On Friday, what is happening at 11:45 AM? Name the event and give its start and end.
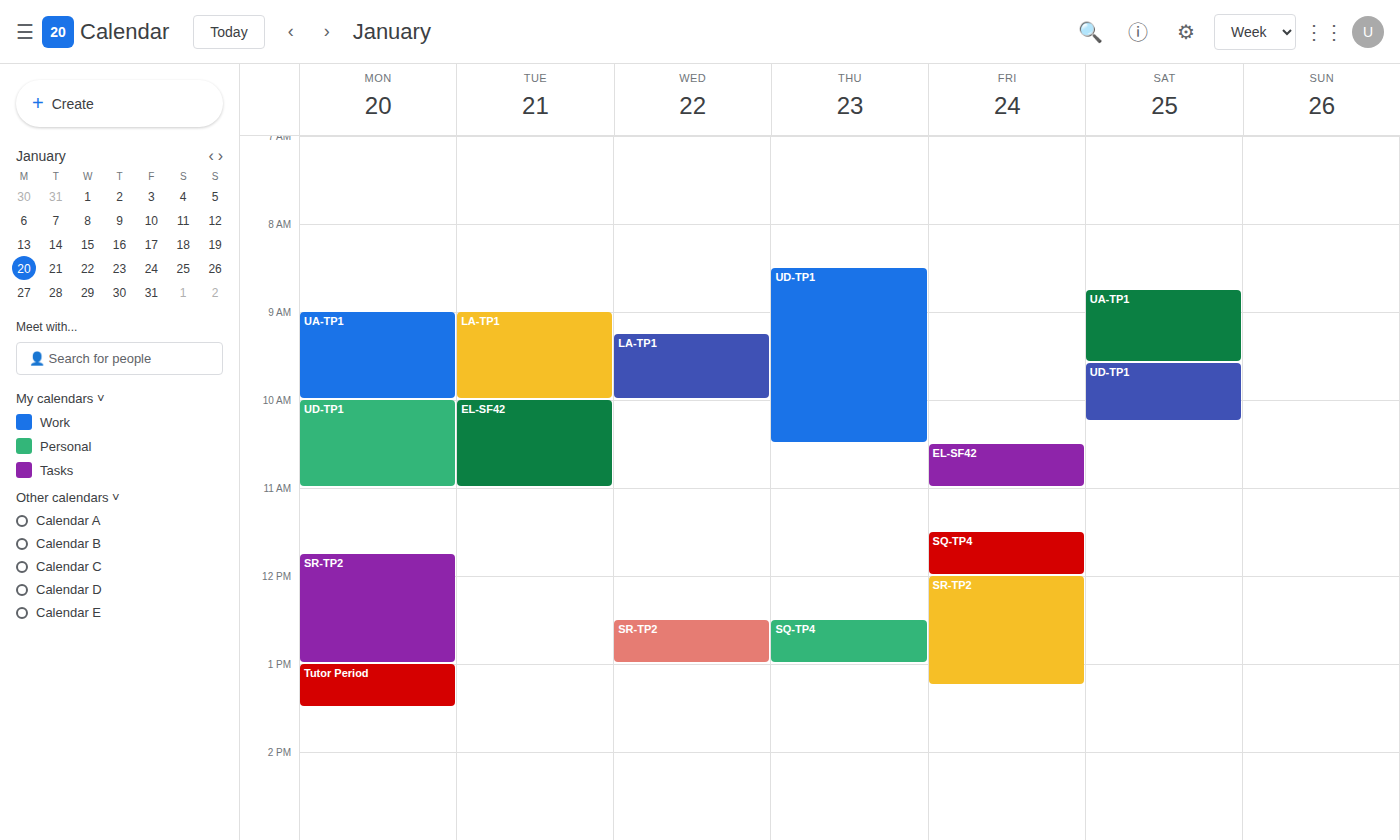
"SQ-TP4", 11:30 AM to 12:00 PM